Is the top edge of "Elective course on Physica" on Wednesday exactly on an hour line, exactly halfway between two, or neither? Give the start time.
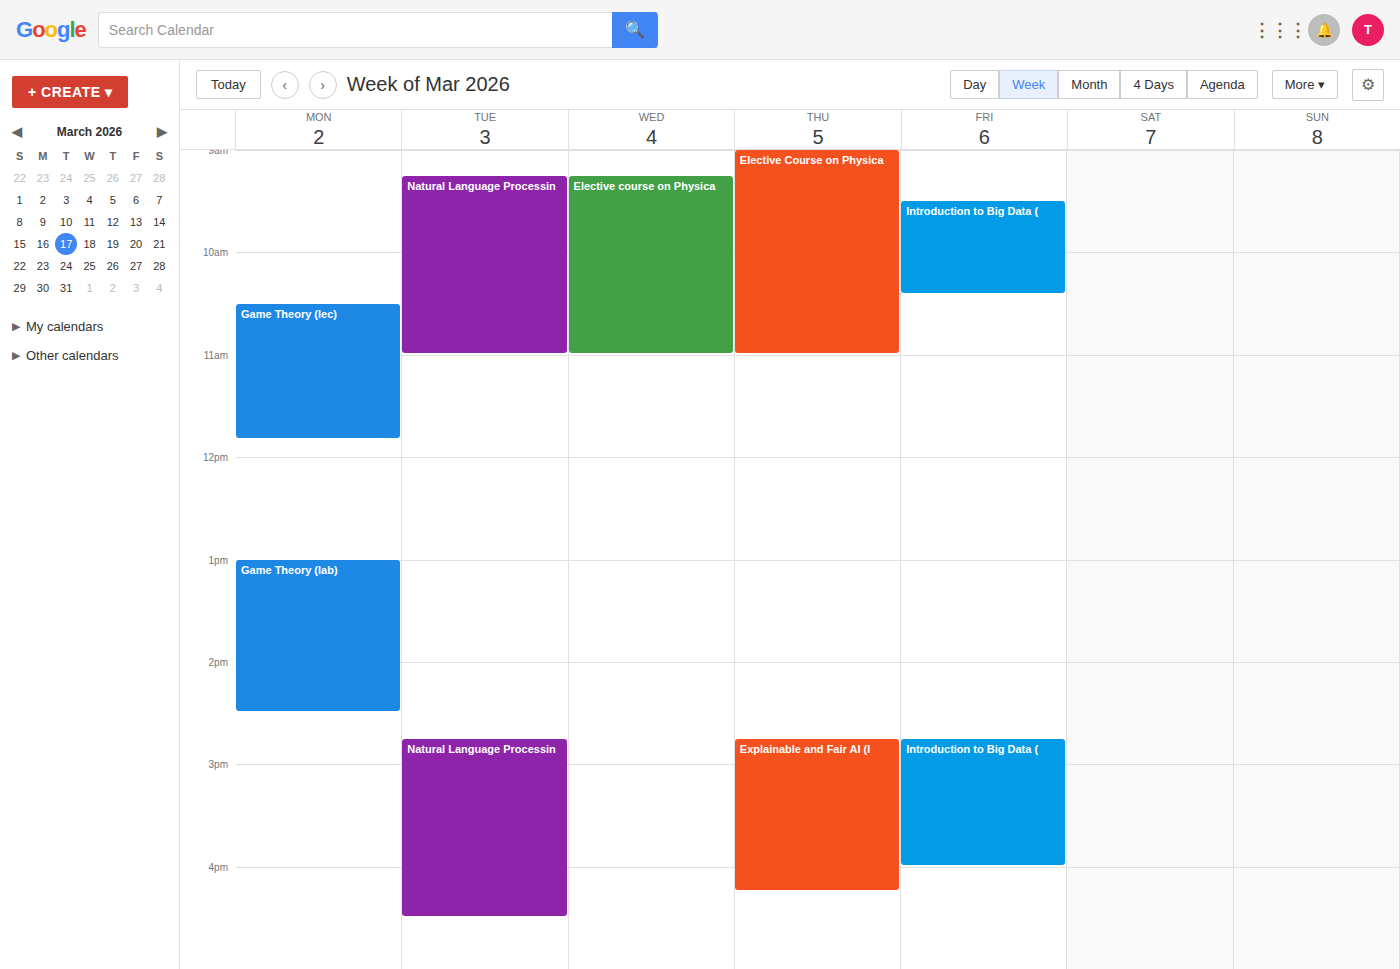
9:15 AM -- neither: a quarter of the way from the 9 AM line to the 10 AM line.